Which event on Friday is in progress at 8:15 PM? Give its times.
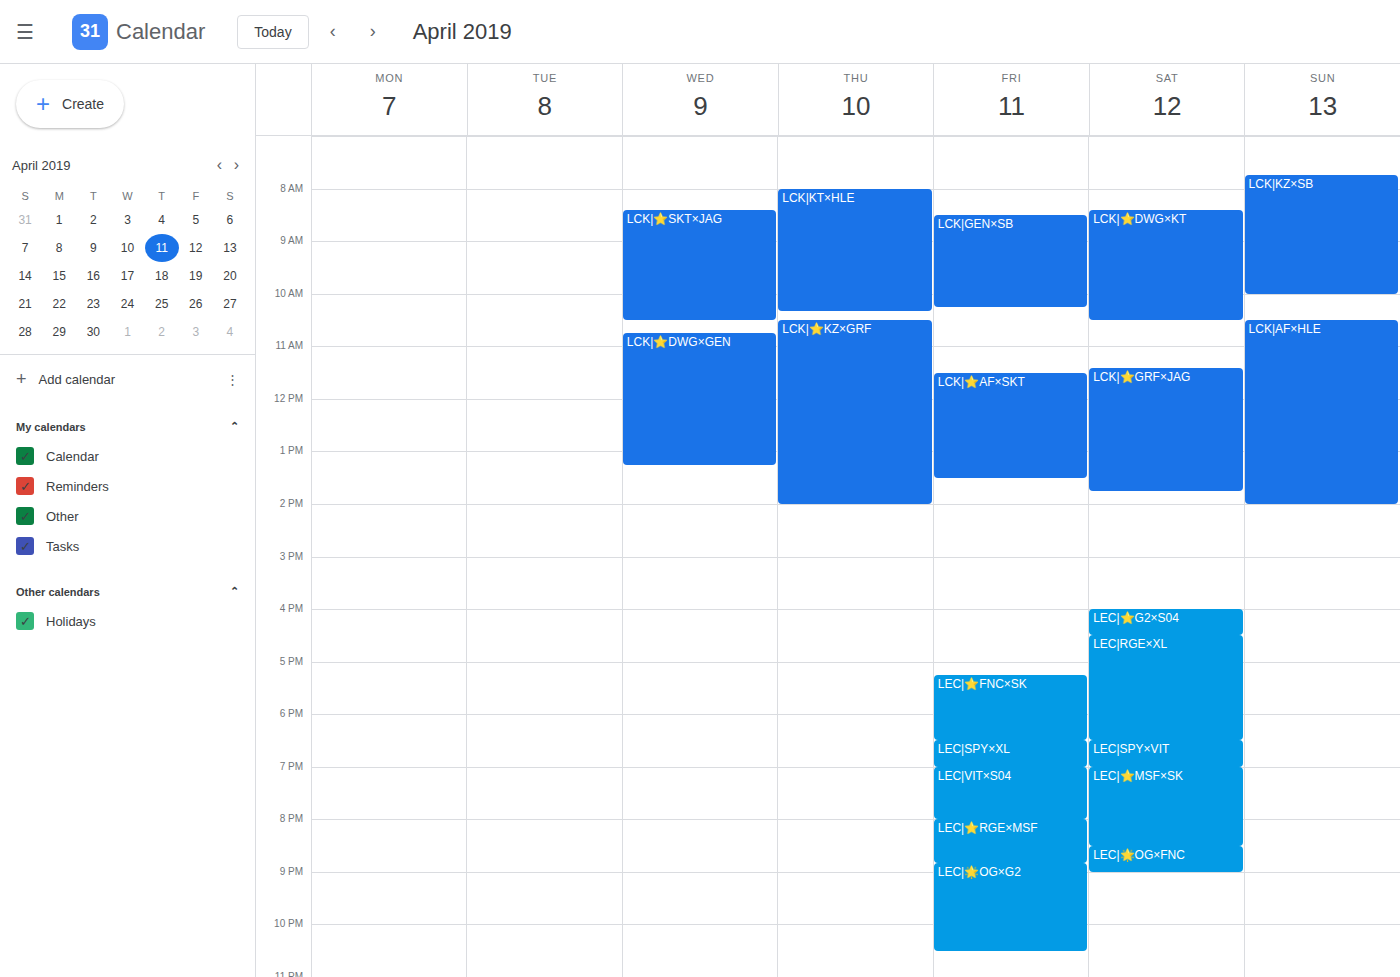
"LEC|⭐RGE×MSF", 8:00 PM to 8:50 PM